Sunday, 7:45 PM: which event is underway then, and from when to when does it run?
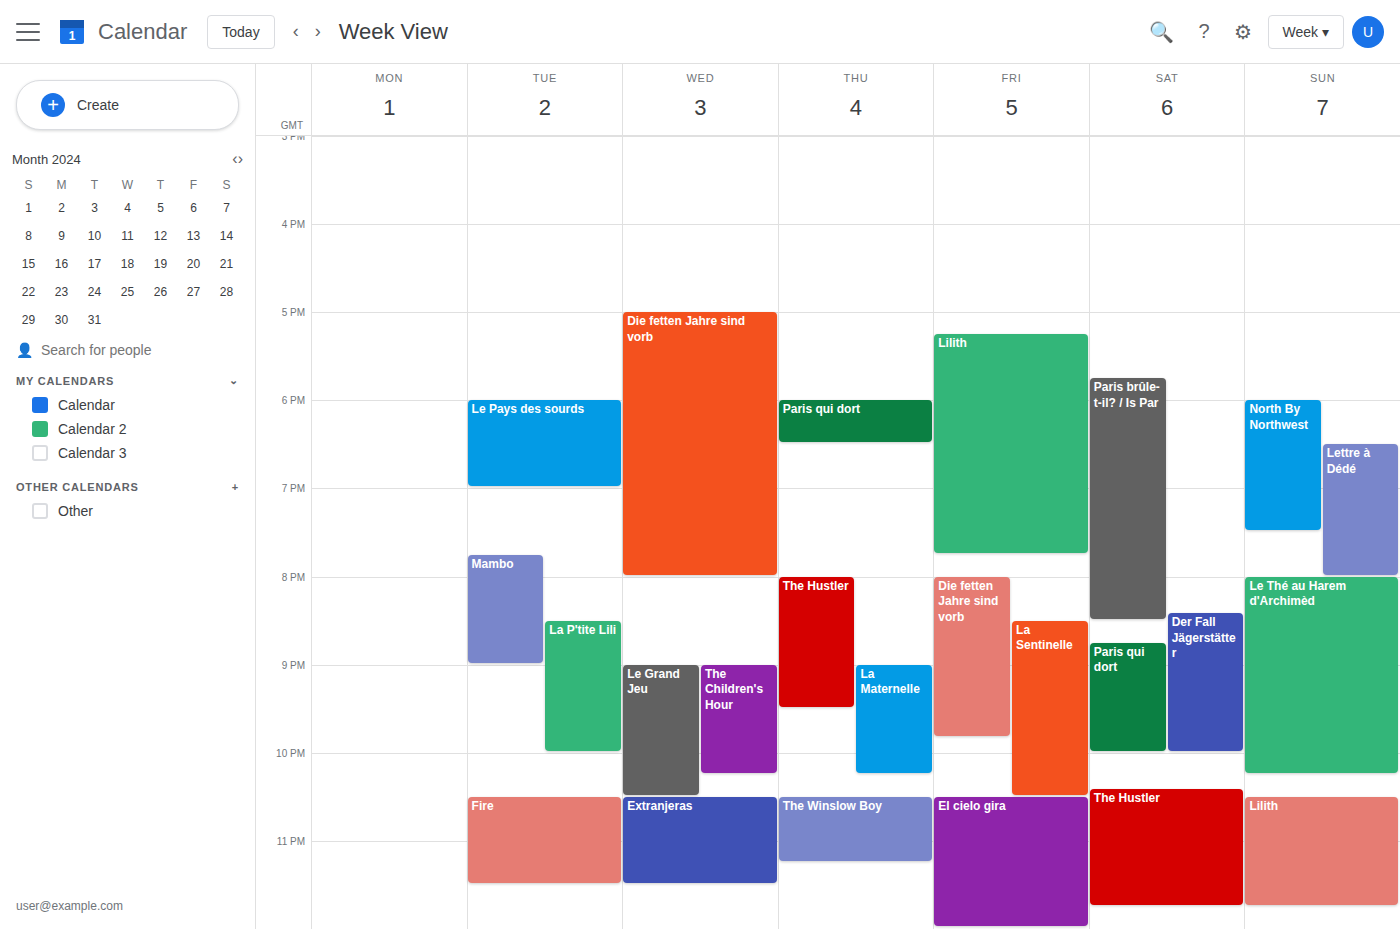
"Lettre à Dédé", 6:30 PM to 8:00 PM